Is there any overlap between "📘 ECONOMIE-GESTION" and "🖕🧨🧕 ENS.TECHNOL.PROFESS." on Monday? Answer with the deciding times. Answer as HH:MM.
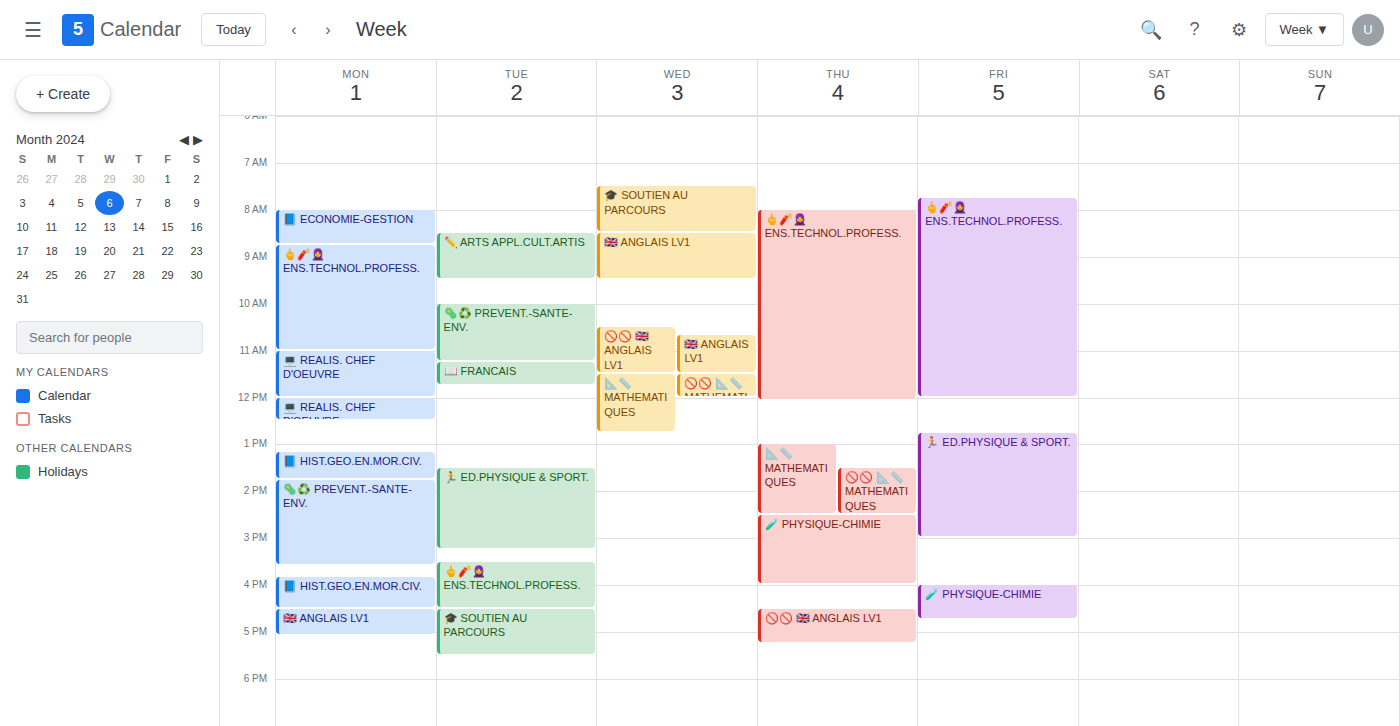
"📘 ECONOMIE-GESTION" ends at 08:45, exactly when "🖕🧨🧕 ENS.TECHNOL.PROFESS." starts -- they touch but do not overlap.